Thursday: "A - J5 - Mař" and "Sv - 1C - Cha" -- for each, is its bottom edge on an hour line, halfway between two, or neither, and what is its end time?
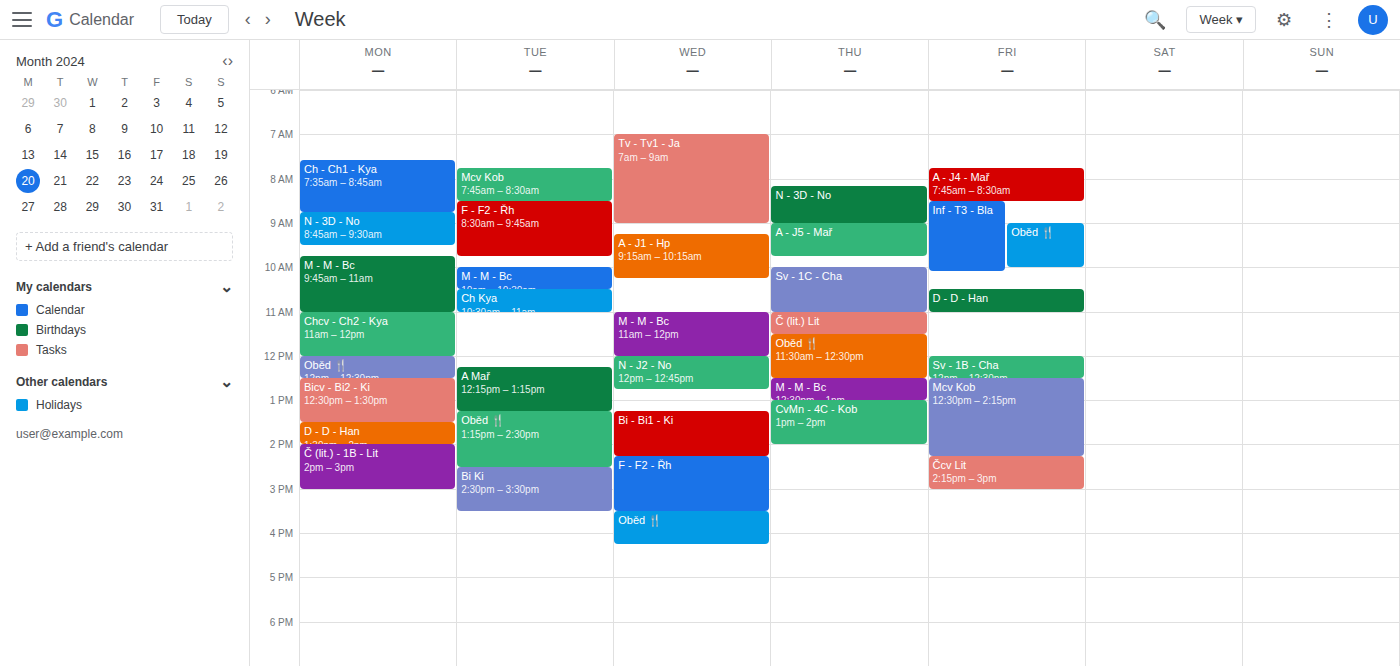
"A - J5 - Mař": 9:45 AM, neither: three quarters of the way from the 9 AM line to the 10 AM line. "Sv - 1C - Cha": 11:00 AM, exactly on the 11 AM line.